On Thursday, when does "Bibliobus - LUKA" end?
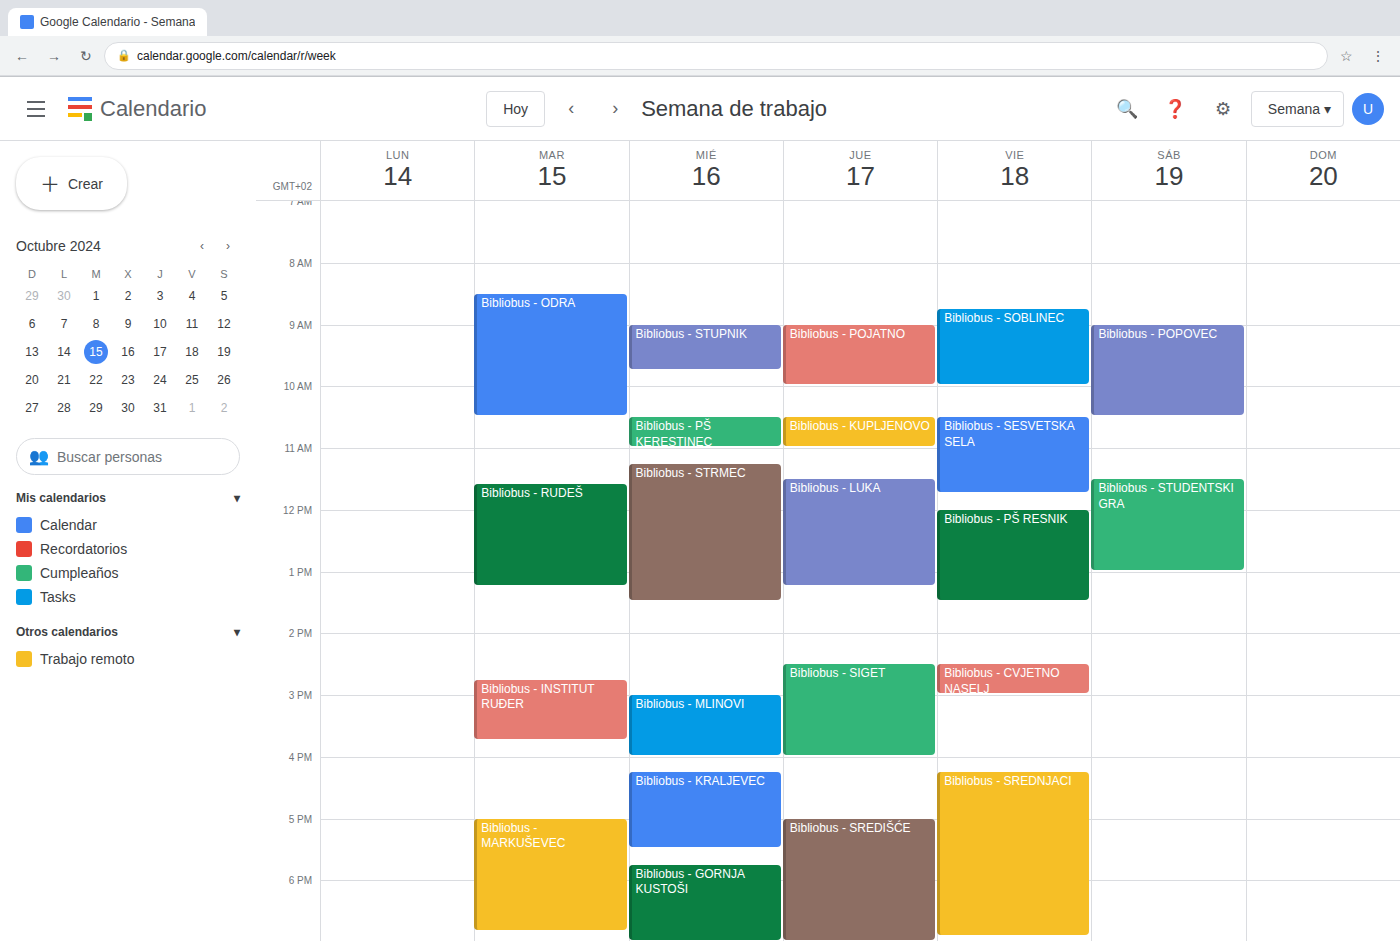
1:15 PM